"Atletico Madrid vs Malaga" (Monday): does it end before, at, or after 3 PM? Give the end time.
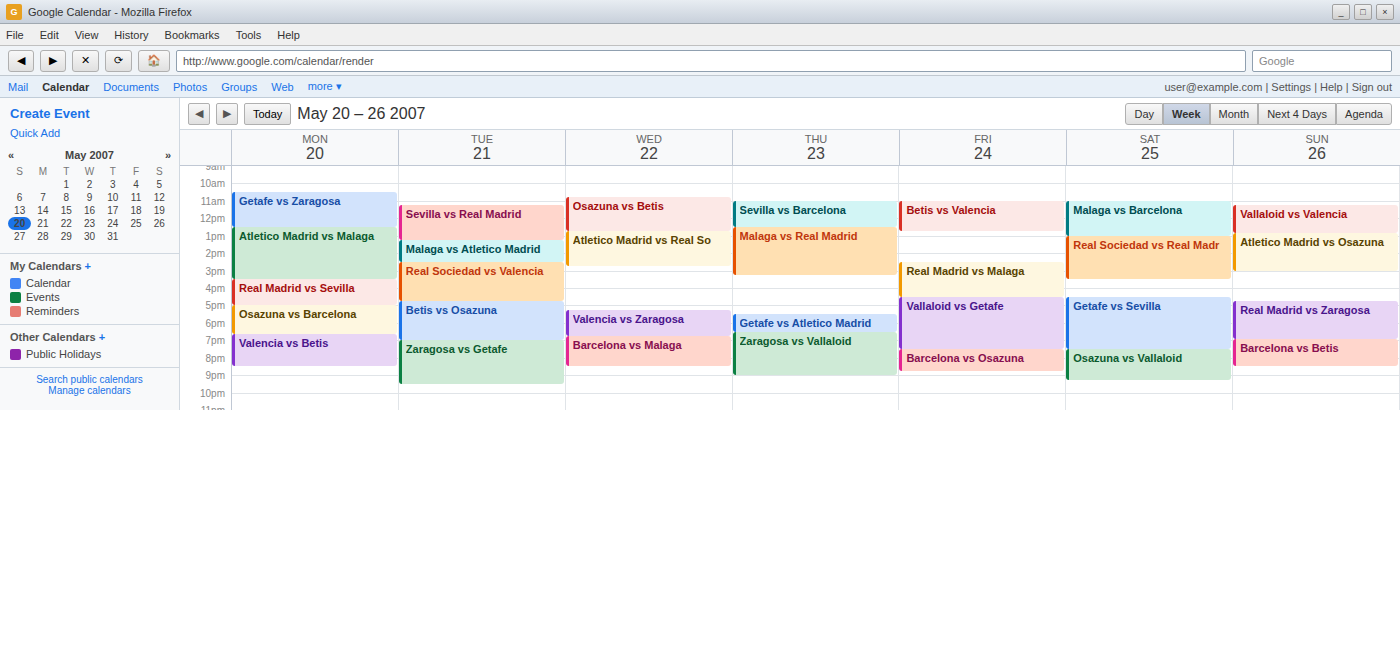
3:30 PM -- after 3 PM, 30 minutes below the 3 PM line.